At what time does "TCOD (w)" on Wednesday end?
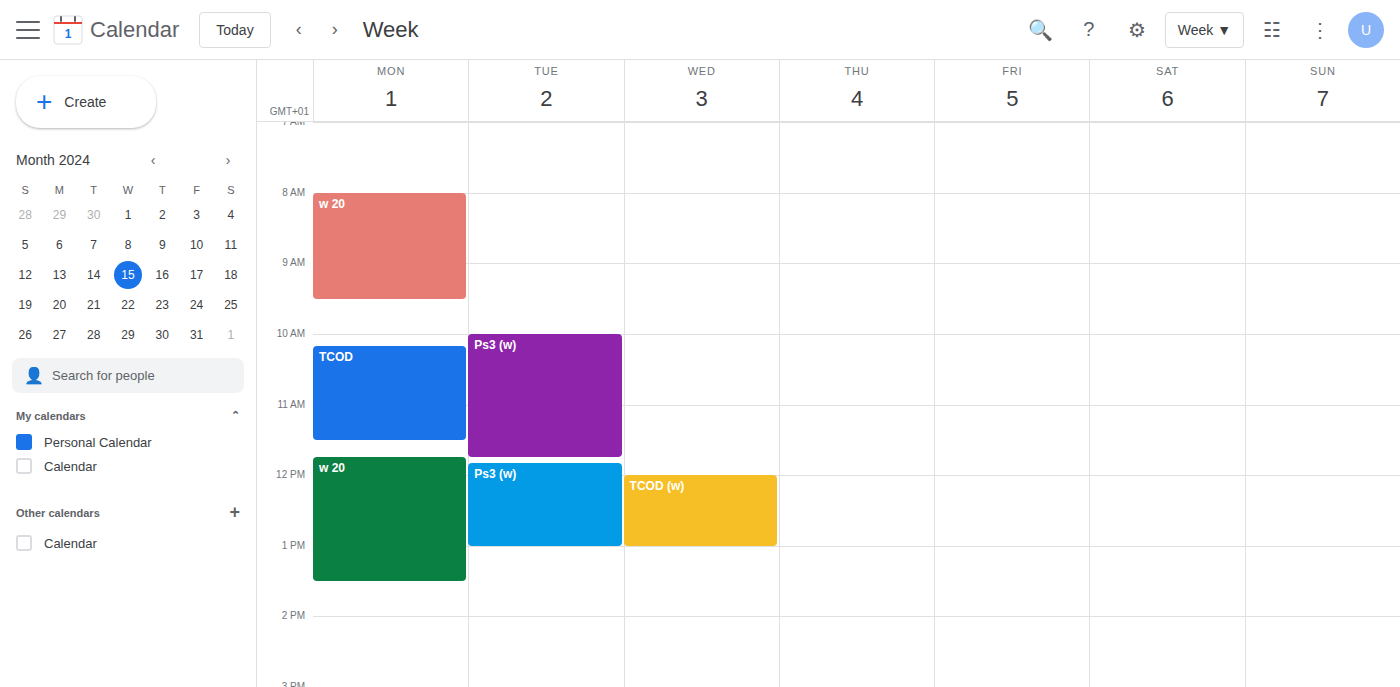
1:00 PM